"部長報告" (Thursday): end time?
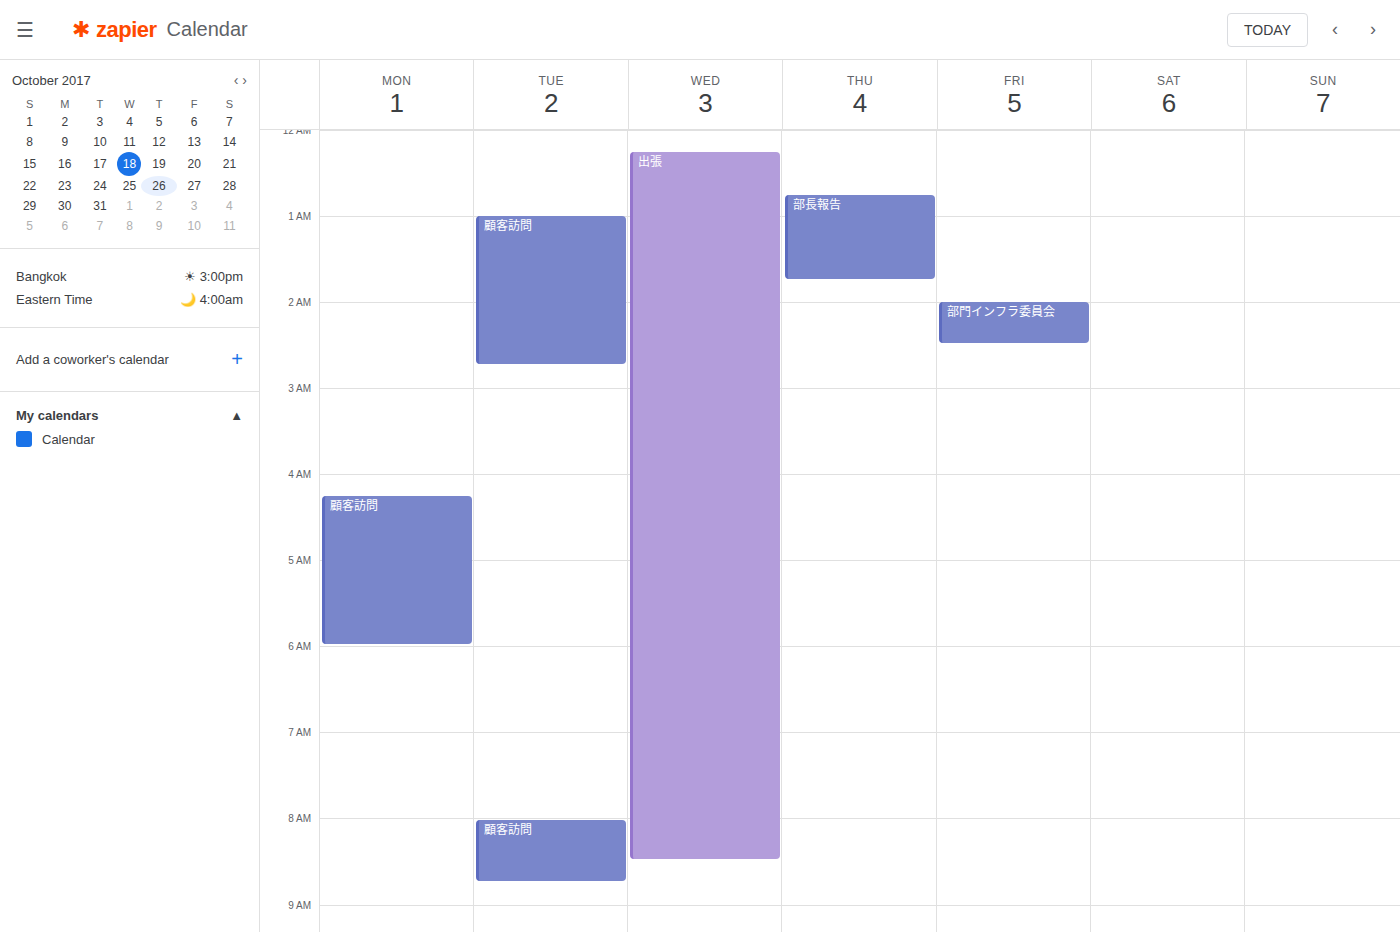
1:45 AM